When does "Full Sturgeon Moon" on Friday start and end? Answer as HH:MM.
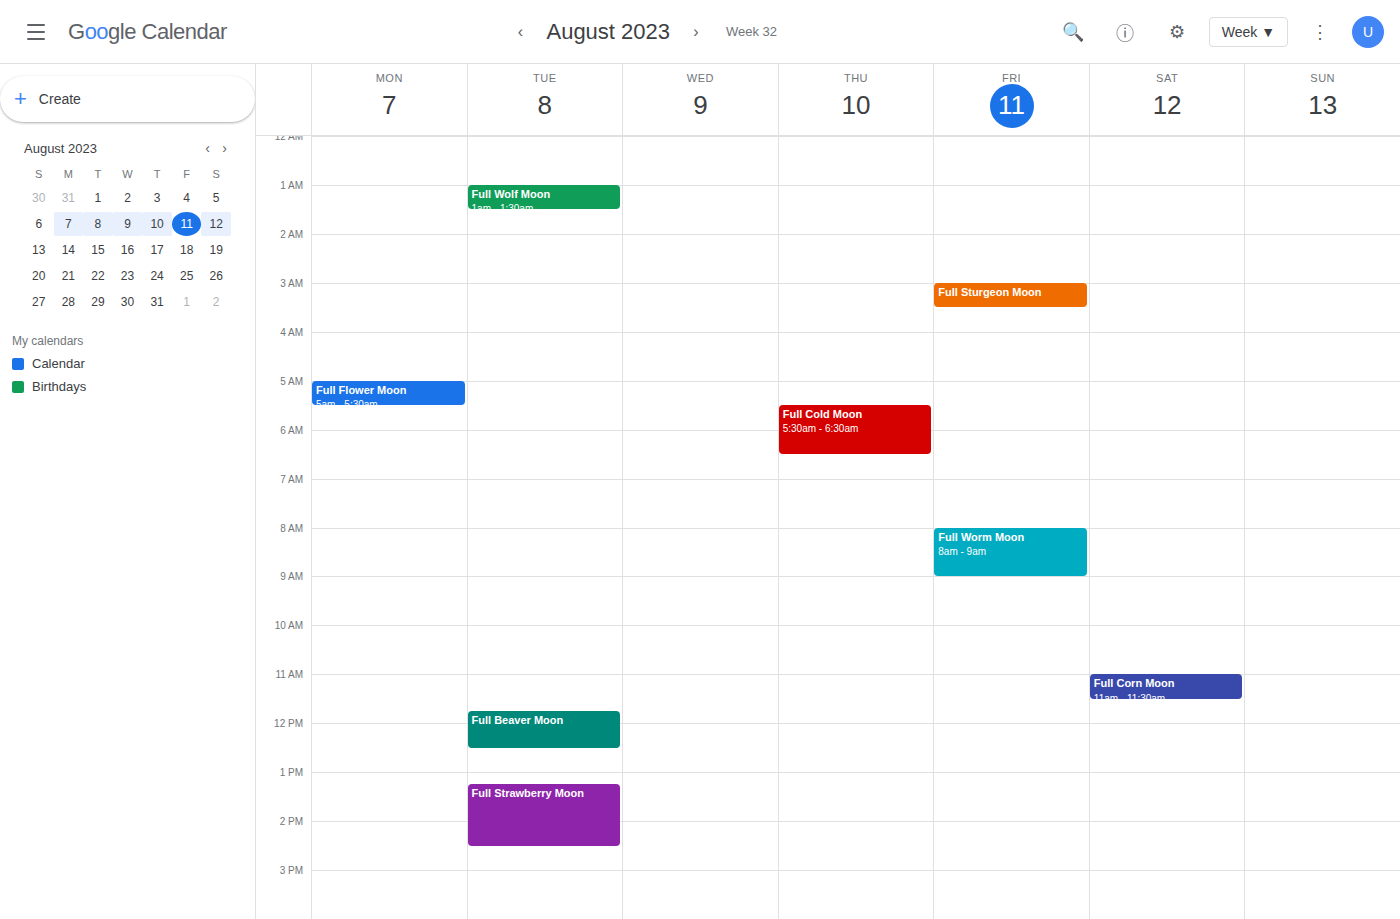
03:00 to 03:30